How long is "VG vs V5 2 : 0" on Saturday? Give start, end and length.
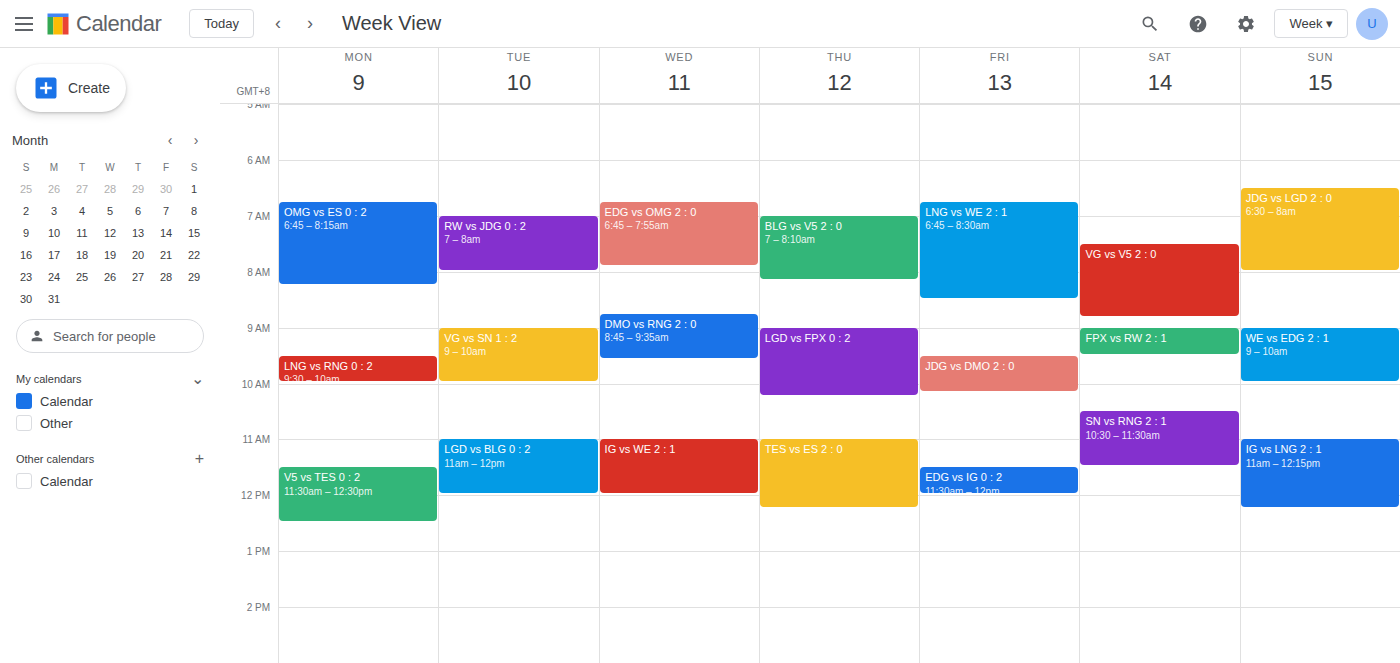
7:30 AM to 8:50 AM, 1 hour 20 minutes